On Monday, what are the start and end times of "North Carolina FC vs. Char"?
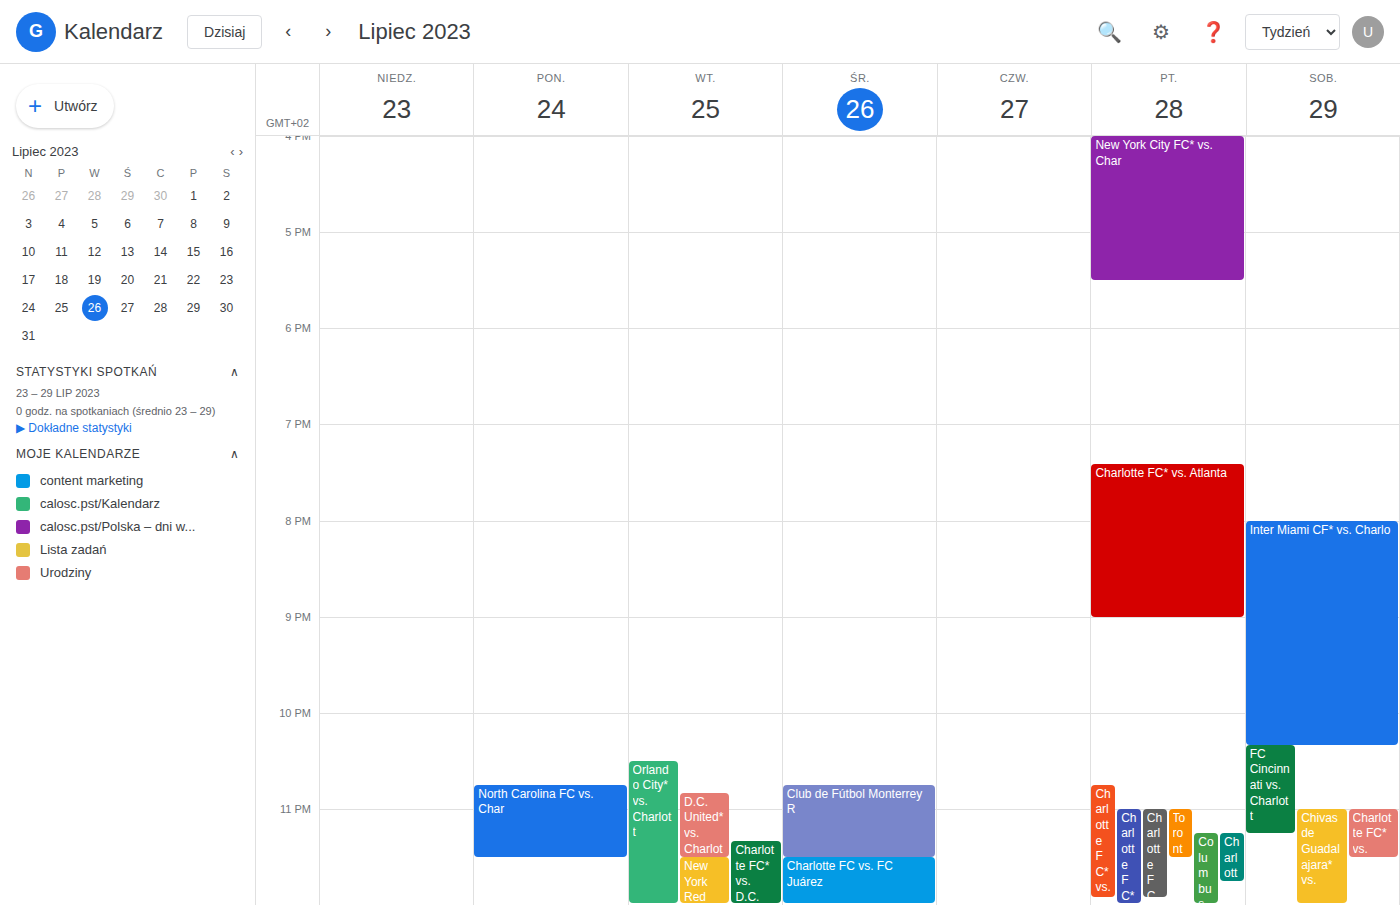
10:45 PM to 11:30 PM